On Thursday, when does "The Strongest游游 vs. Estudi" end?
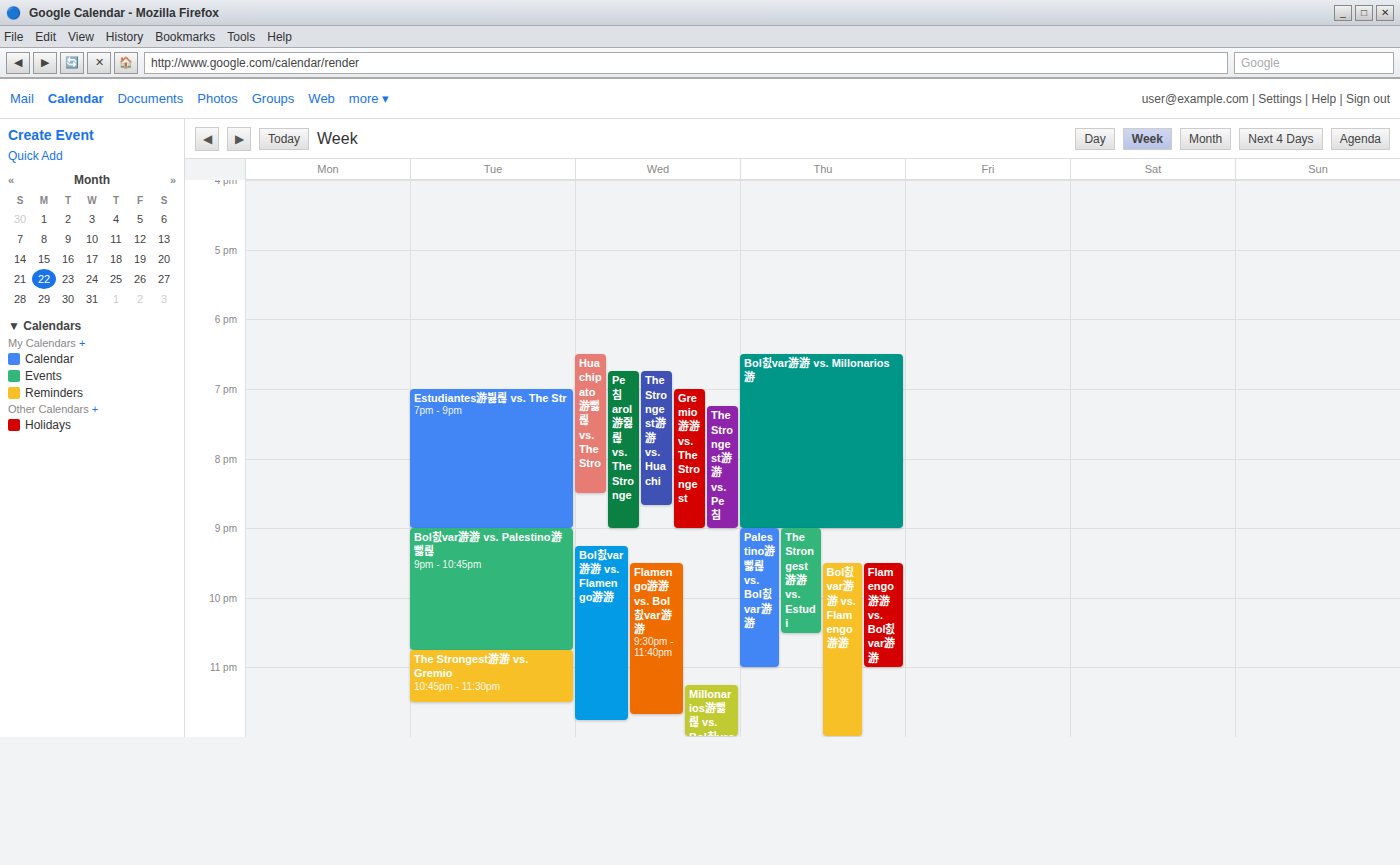
10:30 PM